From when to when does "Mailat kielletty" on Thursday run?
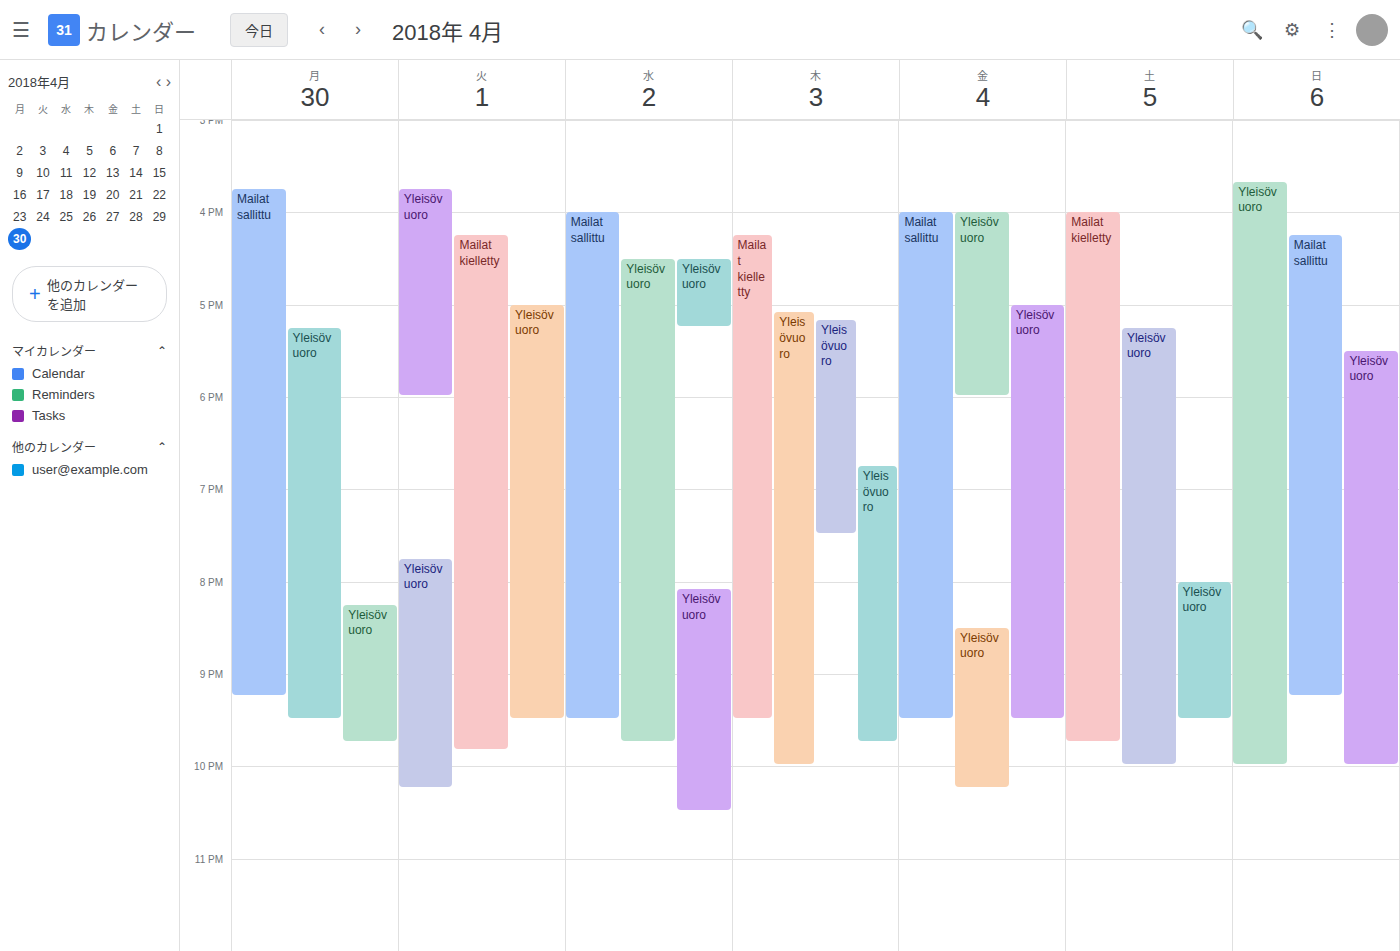
4:15 PM to 9:30 PM